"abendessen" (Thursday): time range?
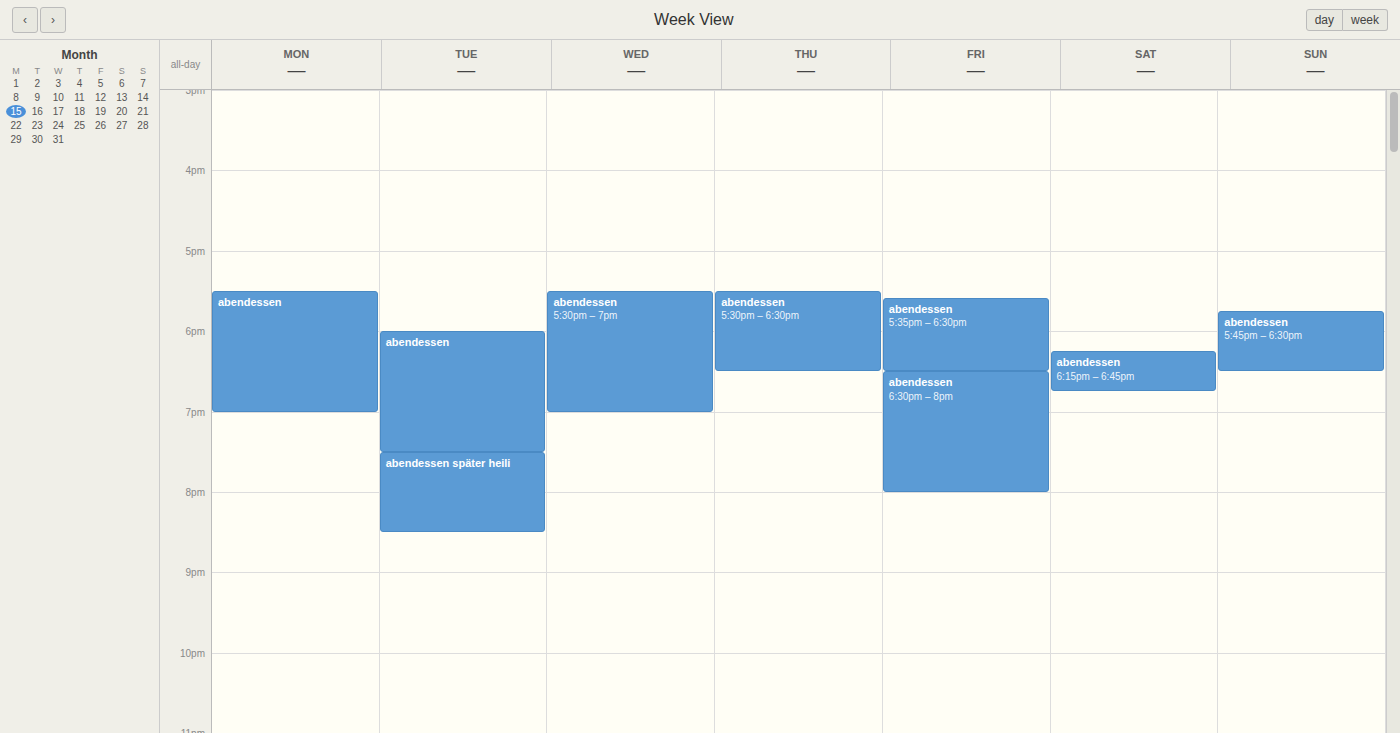
5:30 PM to 6:30 PM